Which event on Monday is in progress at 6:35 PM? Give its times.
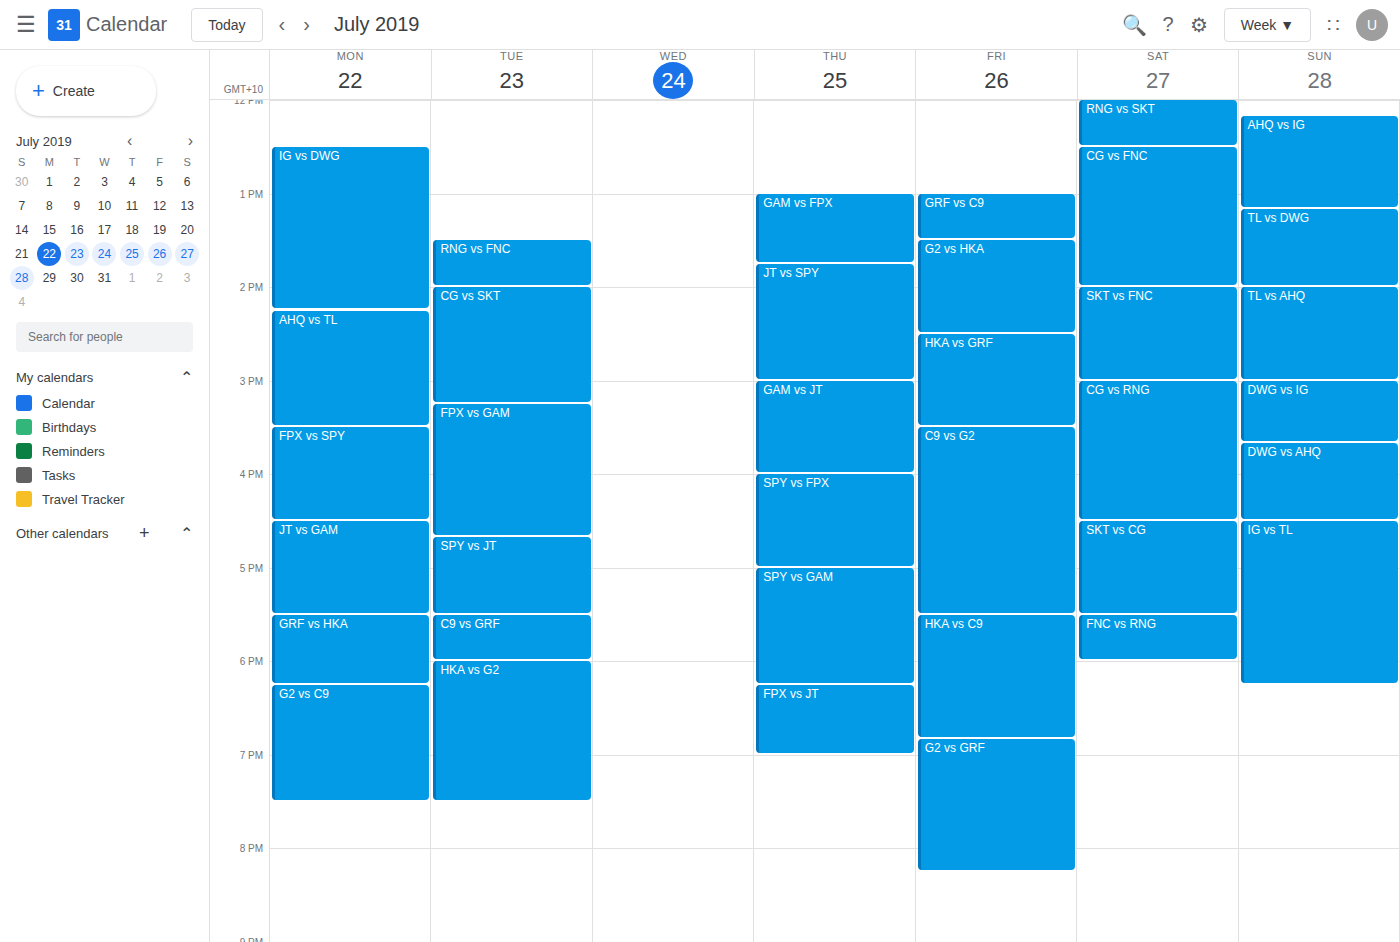
"G2 vs C9", 6:15 PM to 7:30 PM